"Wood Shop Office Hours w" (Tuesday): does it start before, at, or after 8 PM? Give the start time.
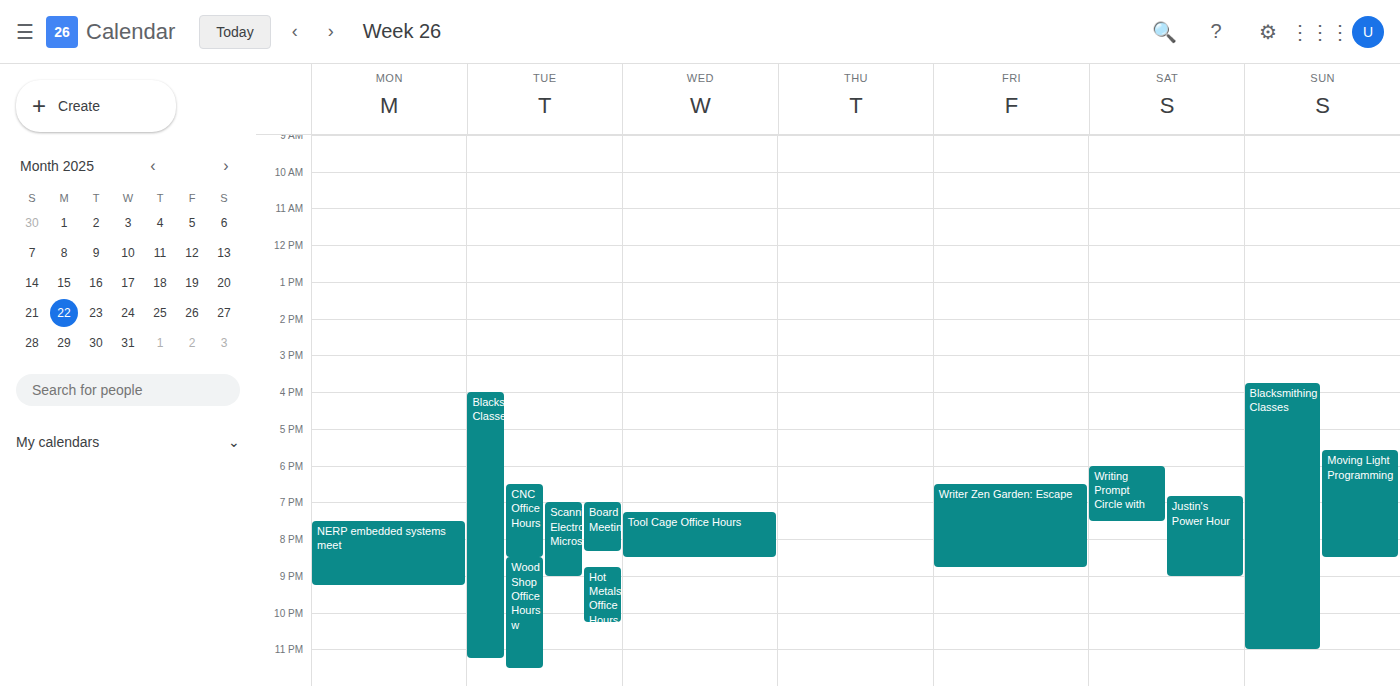
8:30 PM -- after 8 PM, 30 minutes below the 8 PM line.